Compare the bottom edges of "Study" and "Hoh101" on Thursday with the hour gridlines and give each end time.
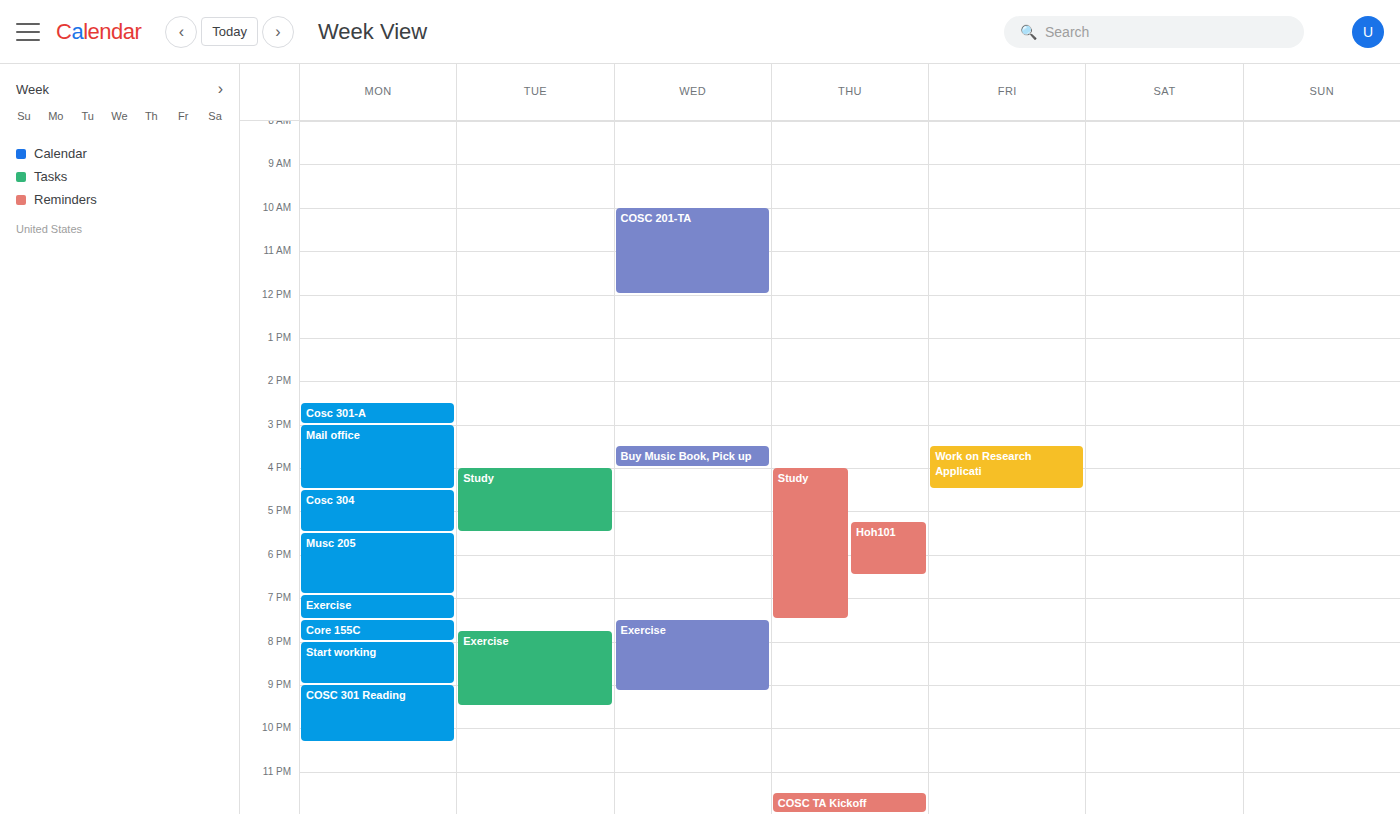
"Study": 7:30 PM, halfway between the 7 PM and 8 PM lines. "Hoh101": 6:30 PM, halfway between the 6 PM and 7 PM lines.